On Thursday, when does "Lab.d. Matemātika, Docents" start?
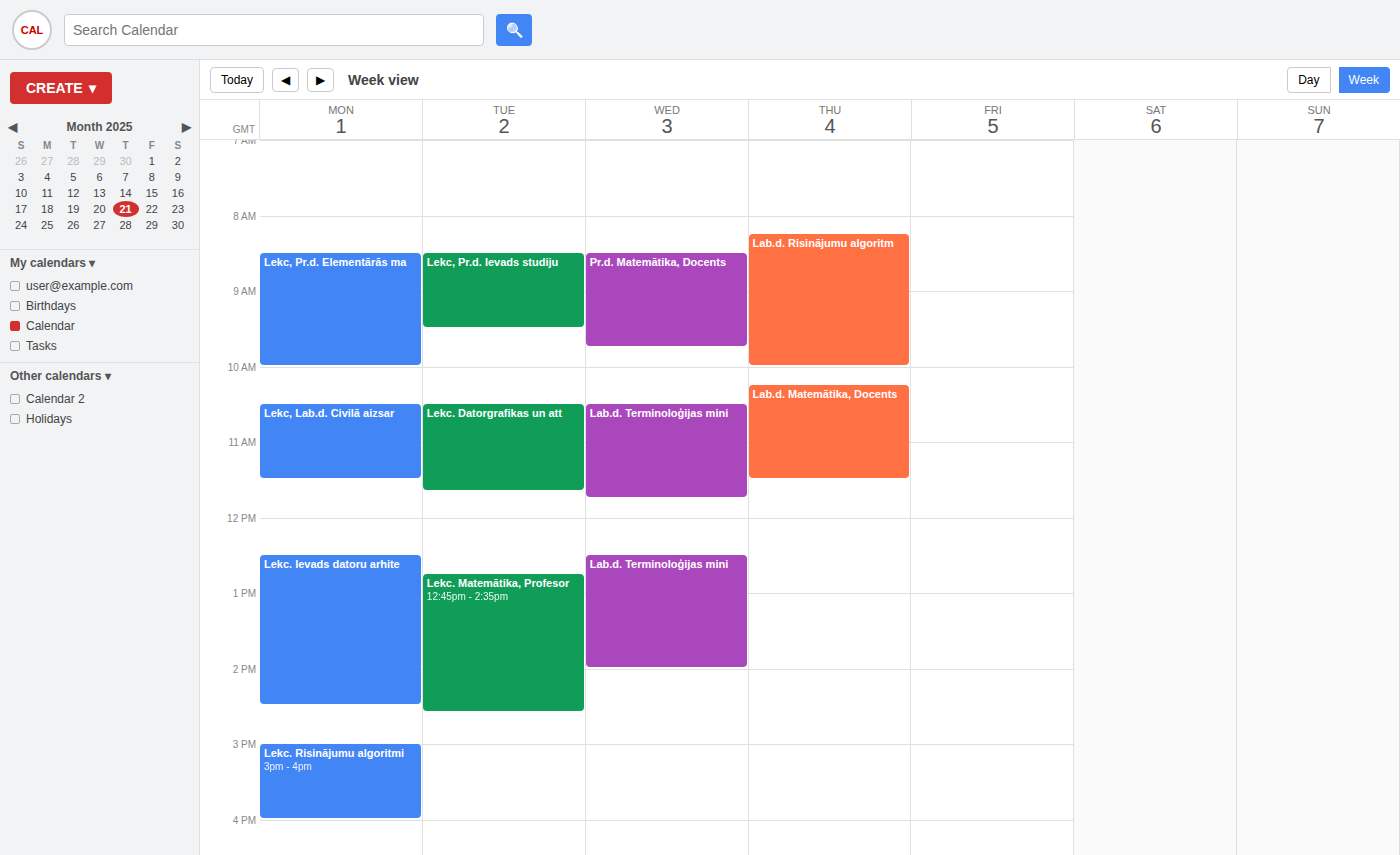
10:15 AM